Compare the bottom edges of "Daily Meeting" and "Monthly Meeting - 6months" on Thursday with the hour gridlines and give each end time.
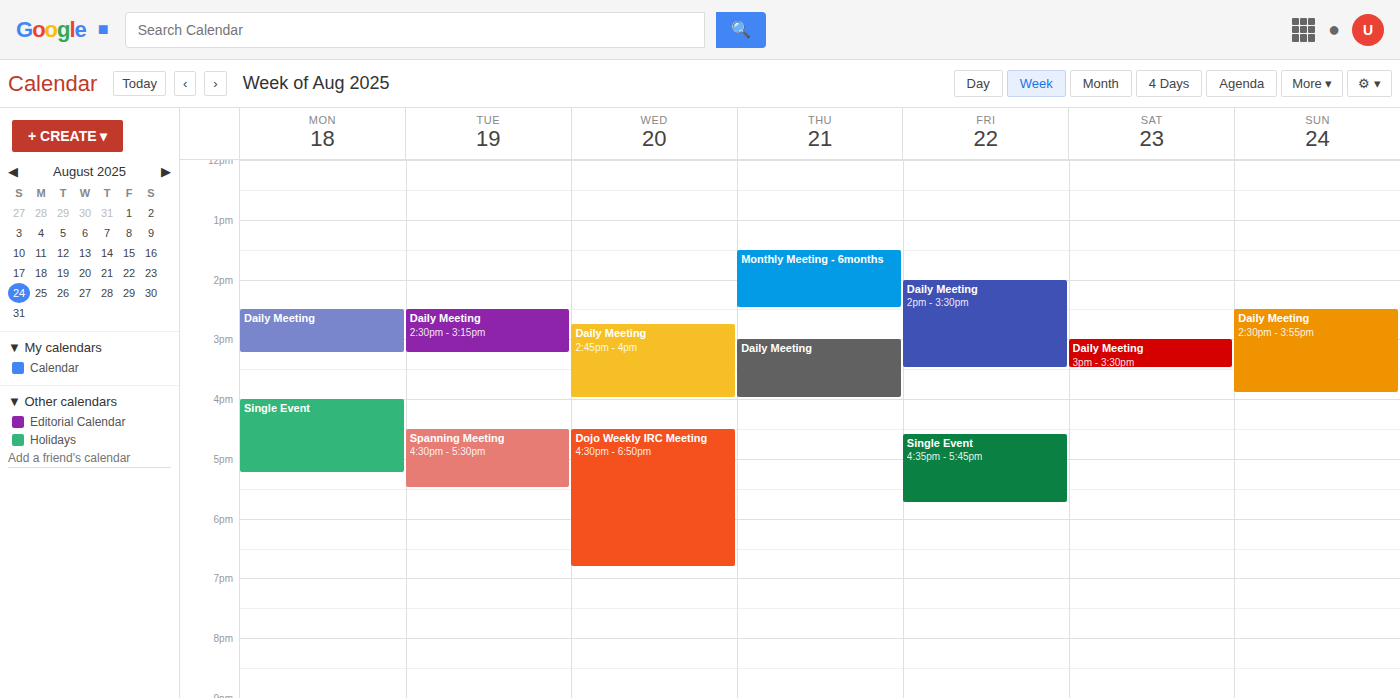
"Daily Meeting": 4:00 PM, exactly on the 4 PM line. "Monthly Meeting - 6months": 2:30 PM, halfway between the 2 PM and 3 PM lines.